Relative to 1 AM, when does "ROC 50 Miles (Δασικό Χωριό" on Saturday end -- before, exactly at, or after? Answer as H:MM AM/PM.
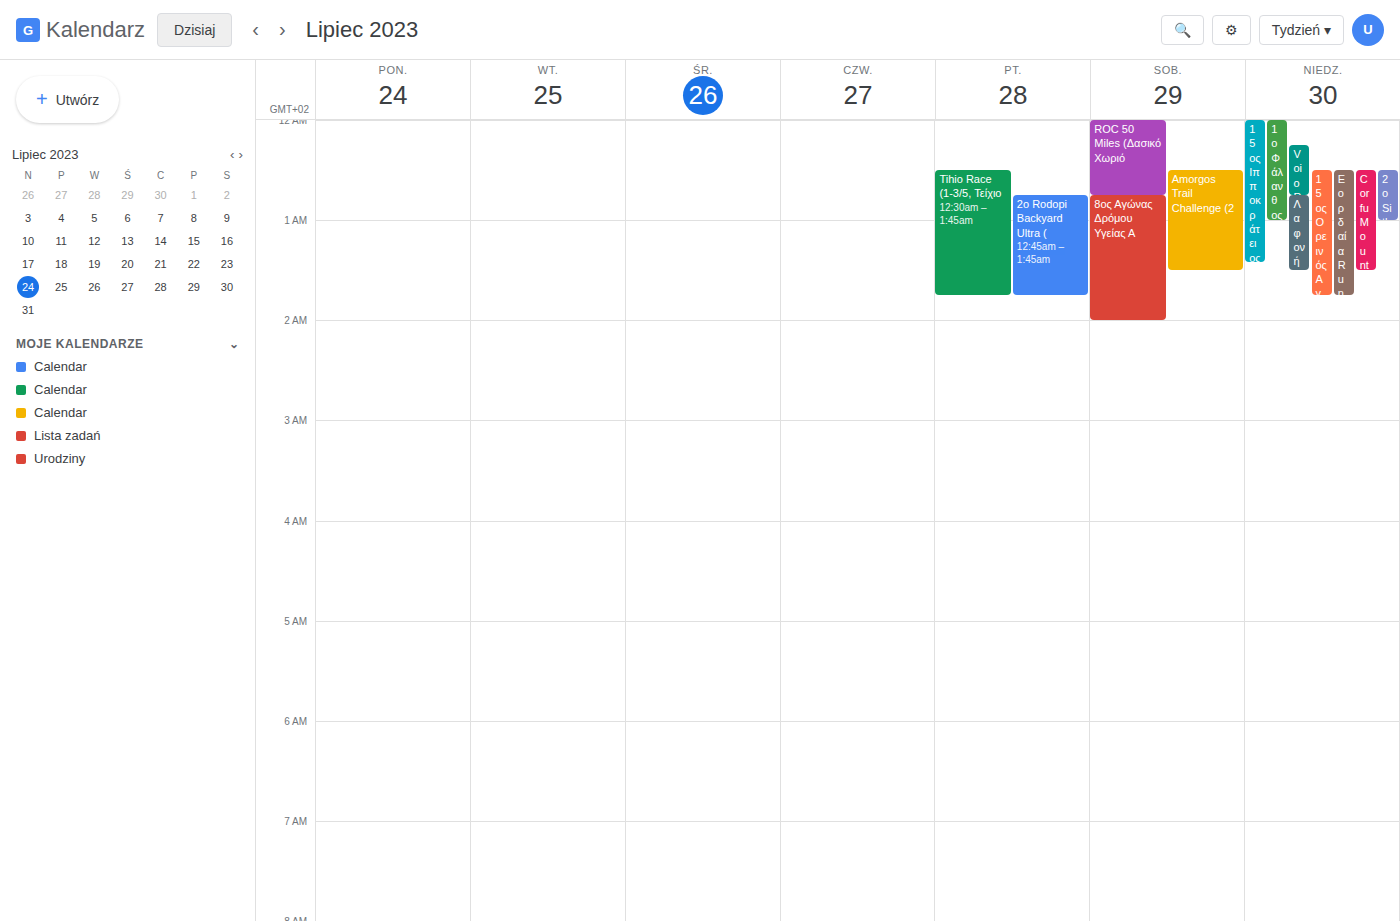
12:45 AM -- before 1 AM, 15 minutes above the 1 AM line.